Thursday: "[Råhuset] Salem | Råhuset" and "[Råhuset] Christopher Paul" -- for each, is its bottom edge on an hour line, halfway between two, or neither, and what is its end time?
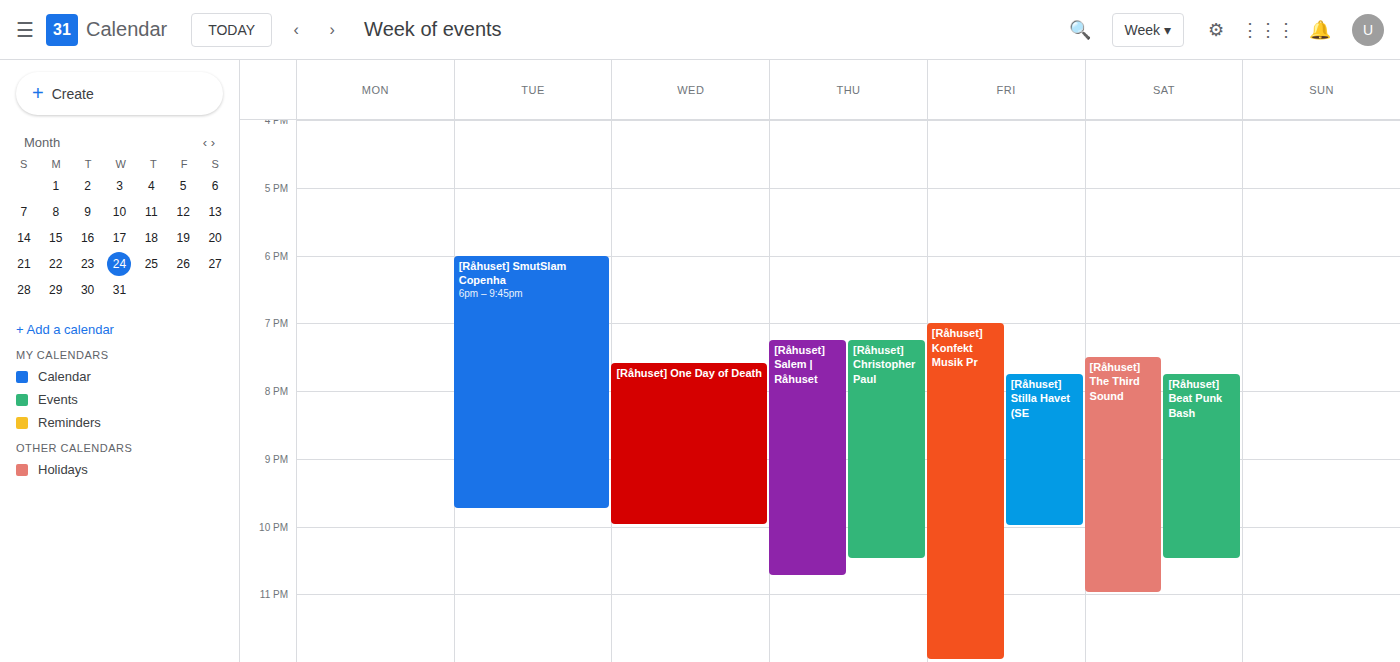
"[Råhuset] Salem | Råhuset": 10:45 PM, neither: three quarters of the way from the 10 PM line to the 11 PM line. "[Råhuset] Christopher Paul": 10:30 PM, halfway between the 10 PM and 11 PM lines.